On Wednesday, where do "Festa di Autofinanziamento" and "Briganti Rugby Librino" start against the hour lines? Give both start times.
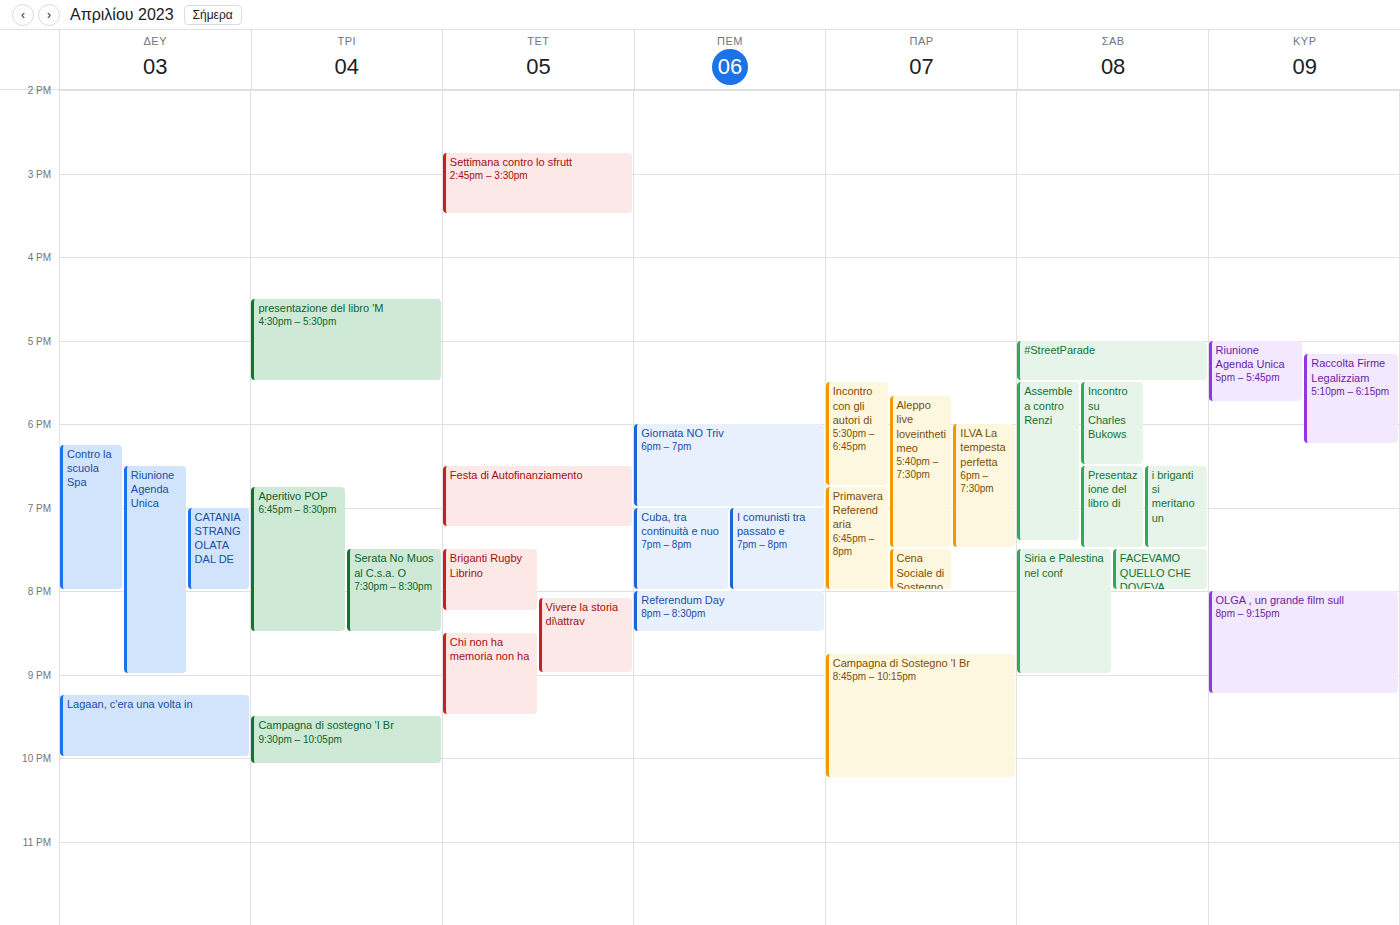
"Festa di Autofinanziamento": 6:30 PM, halfway between the 6 PM and 7 PM lines. "Briganti Rugby Librino": 7:30 PM, halfway between the 7 PM and 8 PM lines.